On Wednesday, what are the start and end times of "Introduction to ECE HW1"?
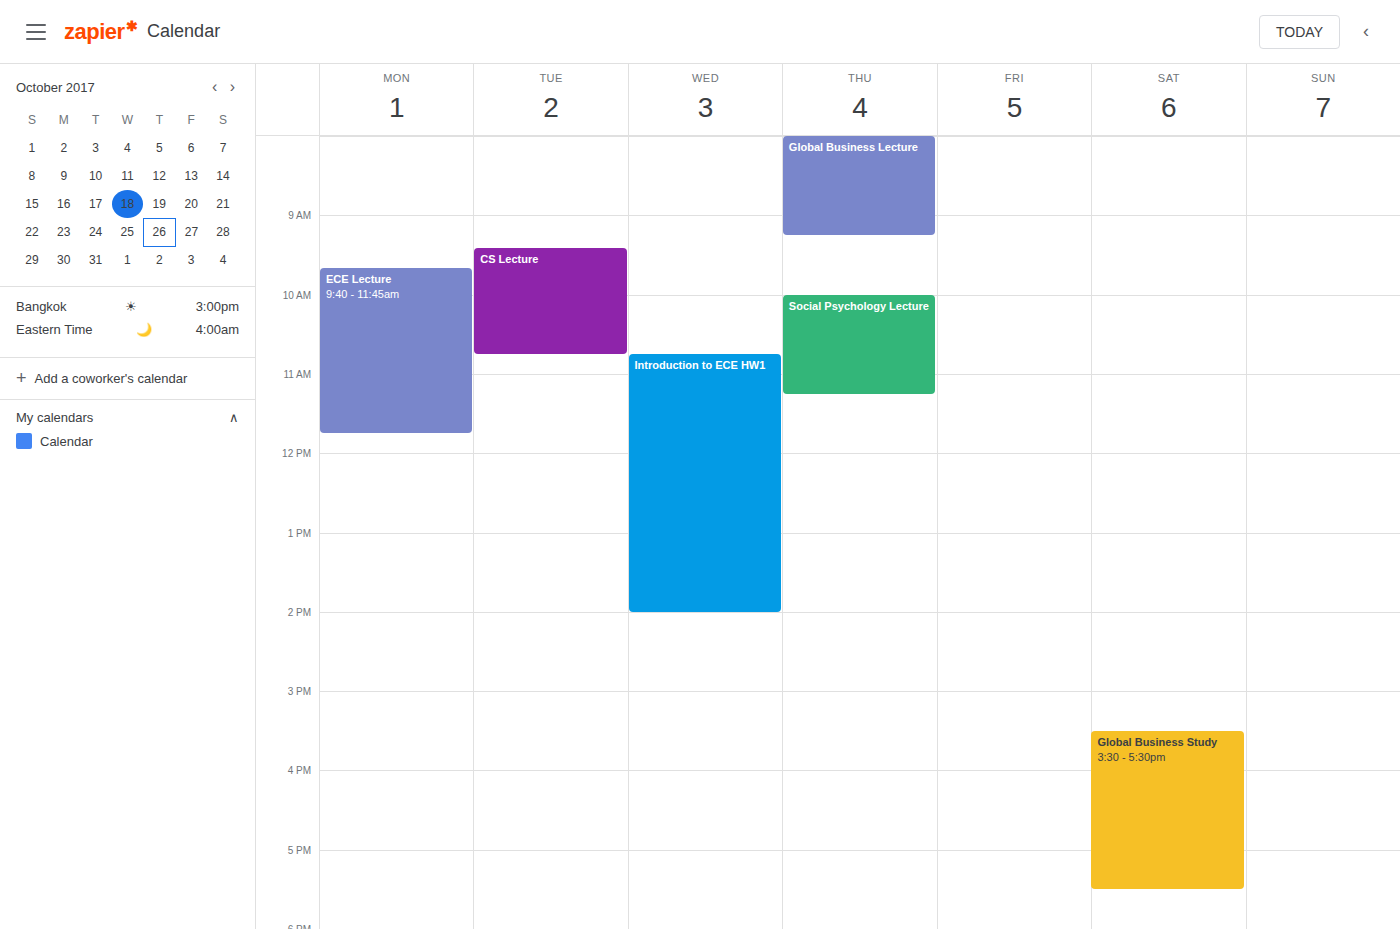
10:45 AM to 2:00 PM